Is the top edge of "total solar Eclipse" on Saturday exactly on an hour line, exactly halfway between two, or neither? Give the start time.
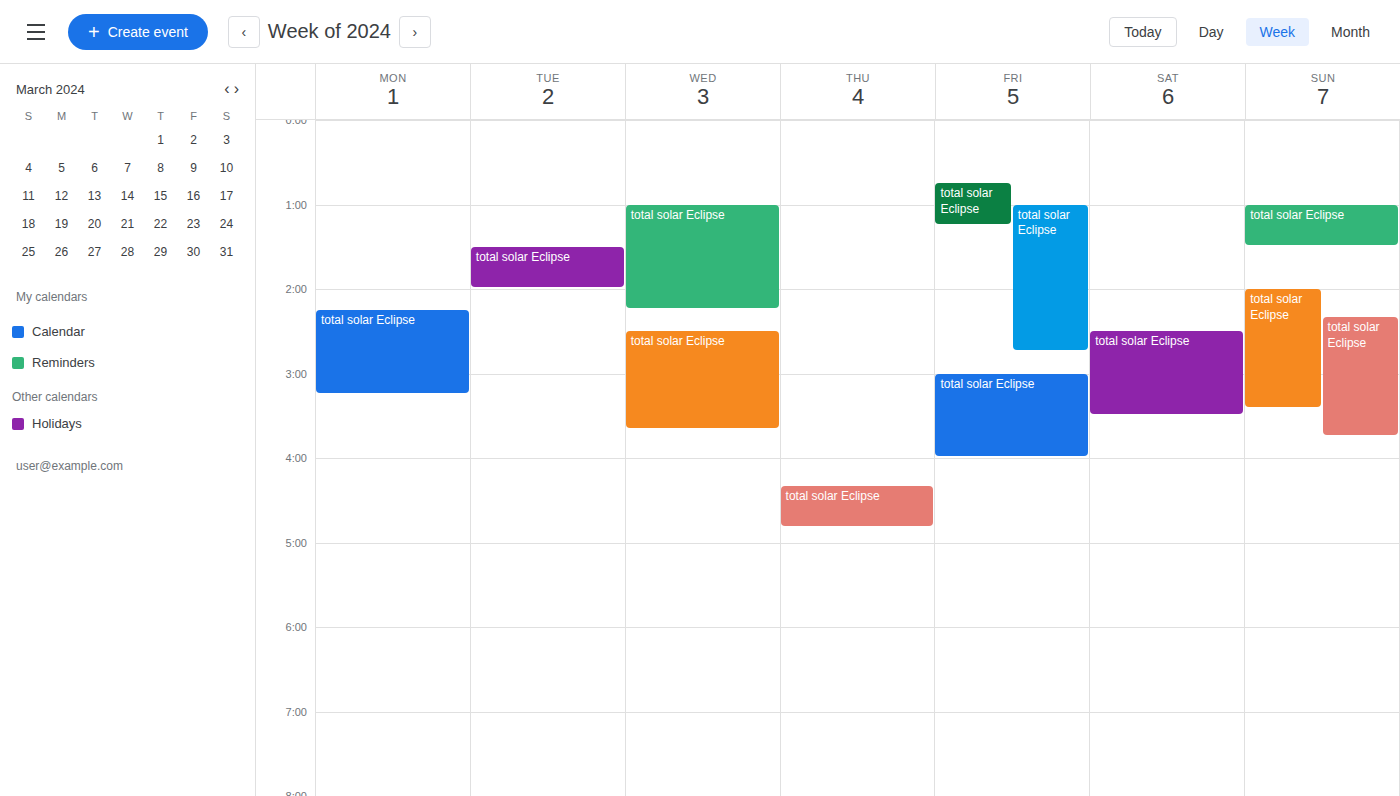
2:30 AM -- halfway between the 2 AM and 3 AM lines.